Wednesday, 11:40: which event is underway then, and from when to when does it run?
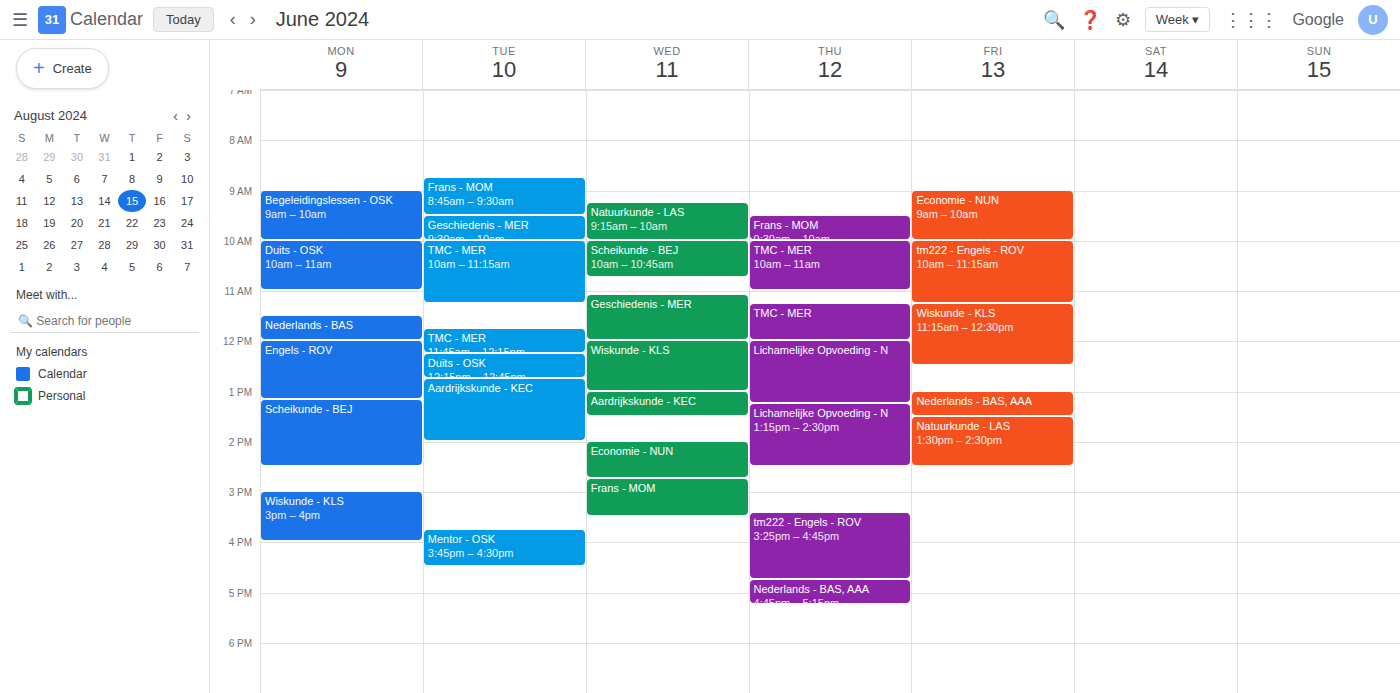
"Geschiedenis - MER", 11:05 to 12:00